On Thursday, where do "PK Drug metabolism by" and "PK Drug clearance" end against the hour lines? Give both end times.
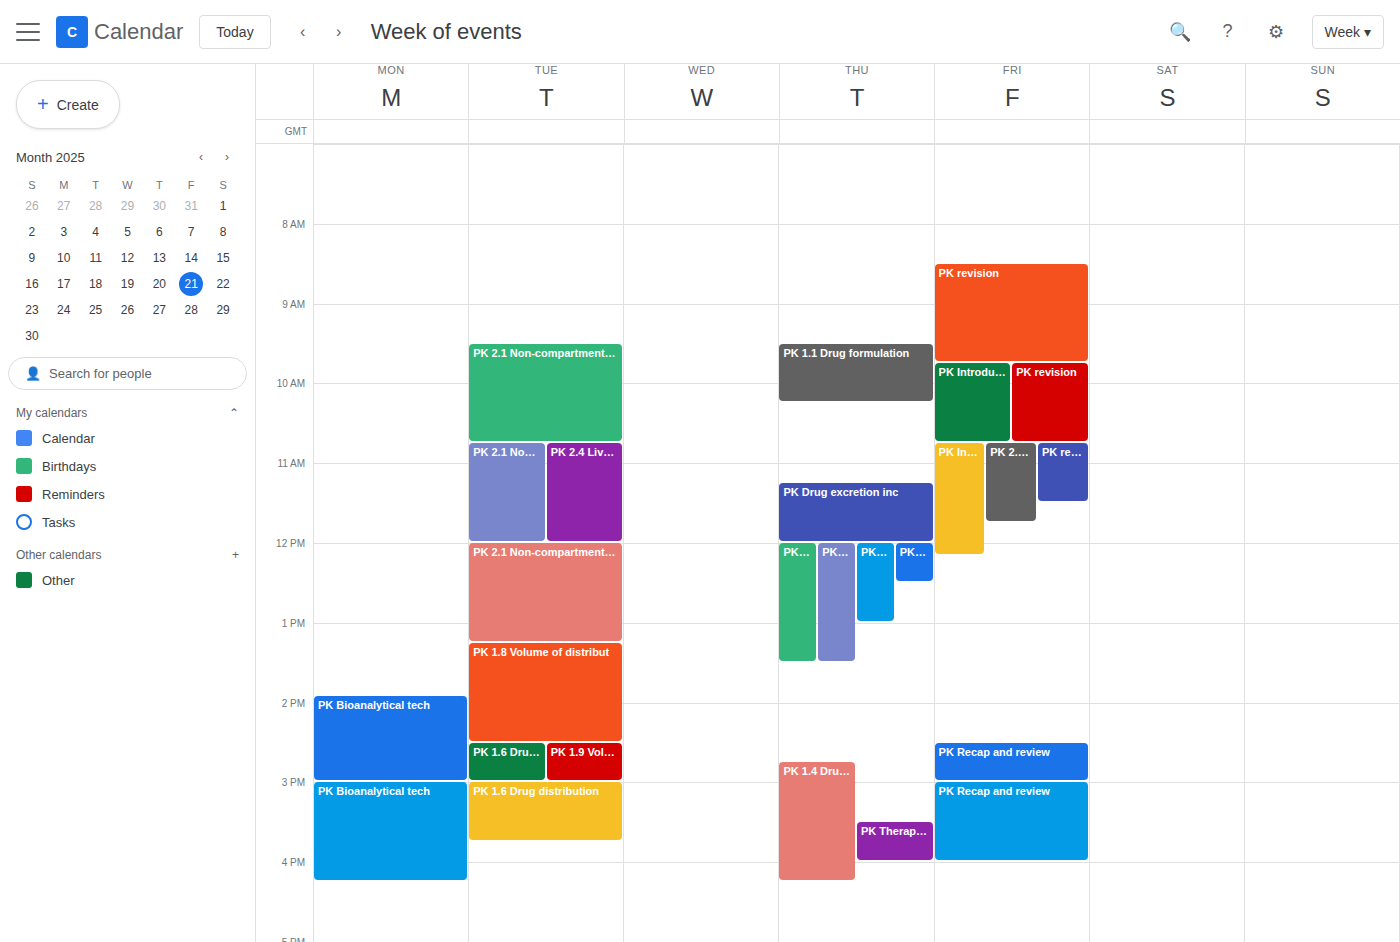
"PK Drug metabolism by": 12:30 PM, halfway between the 12 PM and 1 PM lines. "PK Drug clearance": 1:00 PM, exactly on the 1 PM line.